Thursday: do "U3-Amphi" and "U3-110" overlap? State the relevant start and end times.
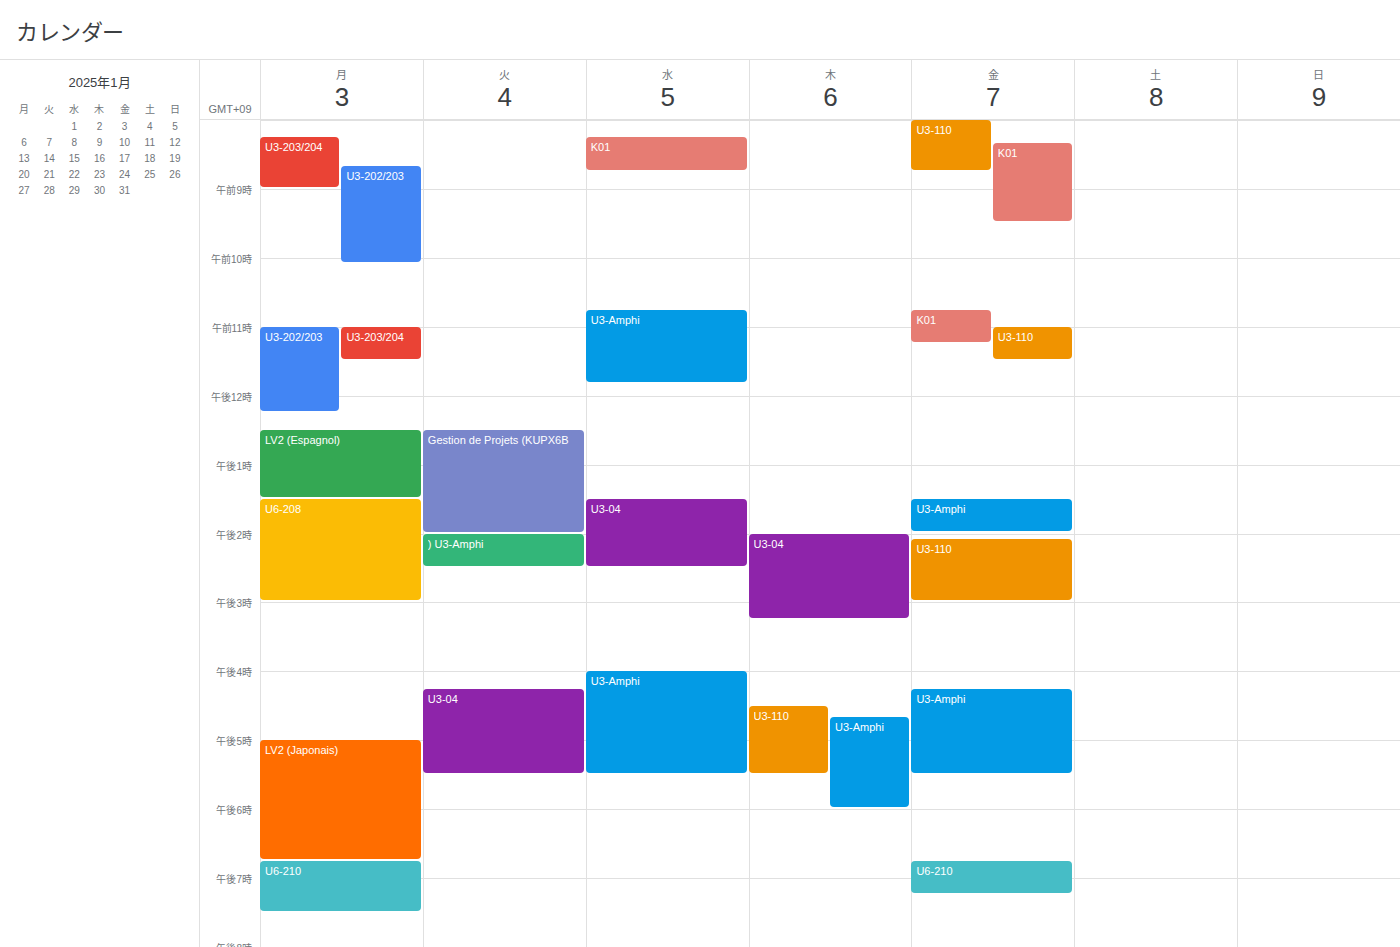
"U3-Amphi" starts at 4:40 PM, before "U3-110" ends at 5:30 PM -- they overlap.